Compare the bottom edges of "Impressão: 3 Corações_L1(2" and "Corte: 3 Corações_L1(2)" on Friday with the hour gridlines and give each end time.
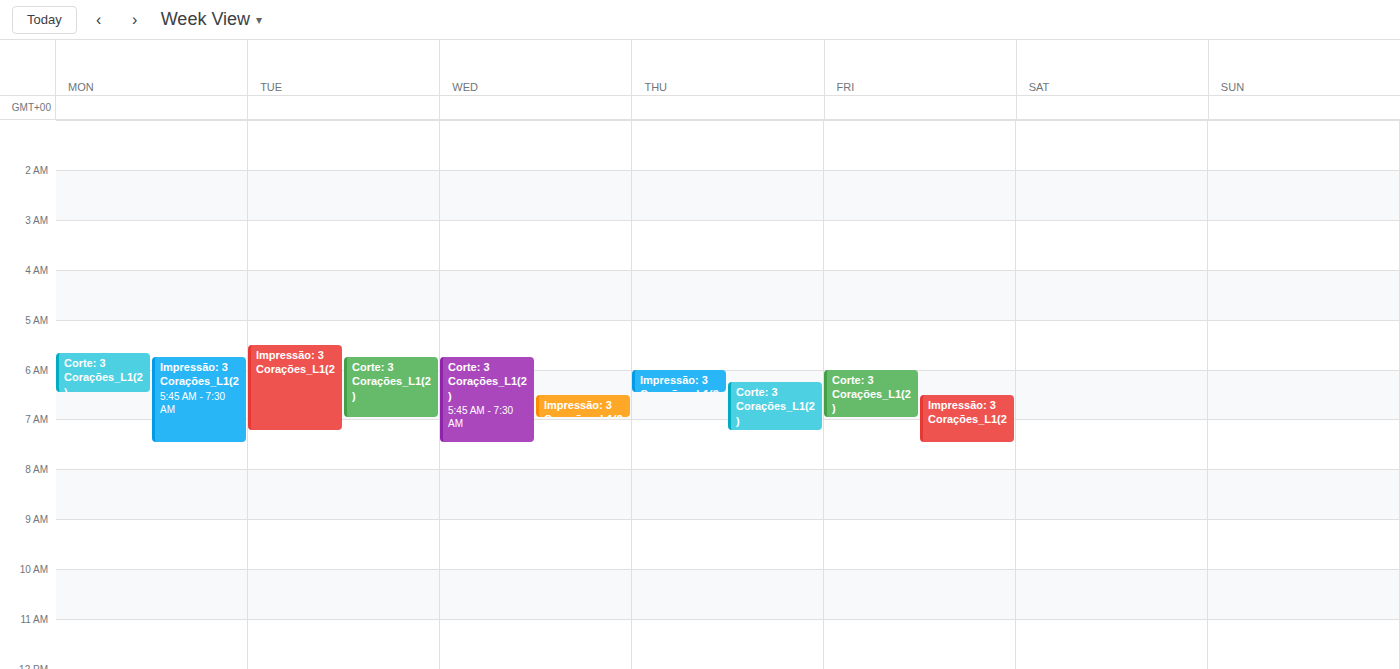
"Impressão: 3 Corações_L1(2": 07:30, halfway between the 07:00 and 08:00 lines. "Corte: 3 Corações_L1(2)": 07:00, exactly on the 07:00 line.